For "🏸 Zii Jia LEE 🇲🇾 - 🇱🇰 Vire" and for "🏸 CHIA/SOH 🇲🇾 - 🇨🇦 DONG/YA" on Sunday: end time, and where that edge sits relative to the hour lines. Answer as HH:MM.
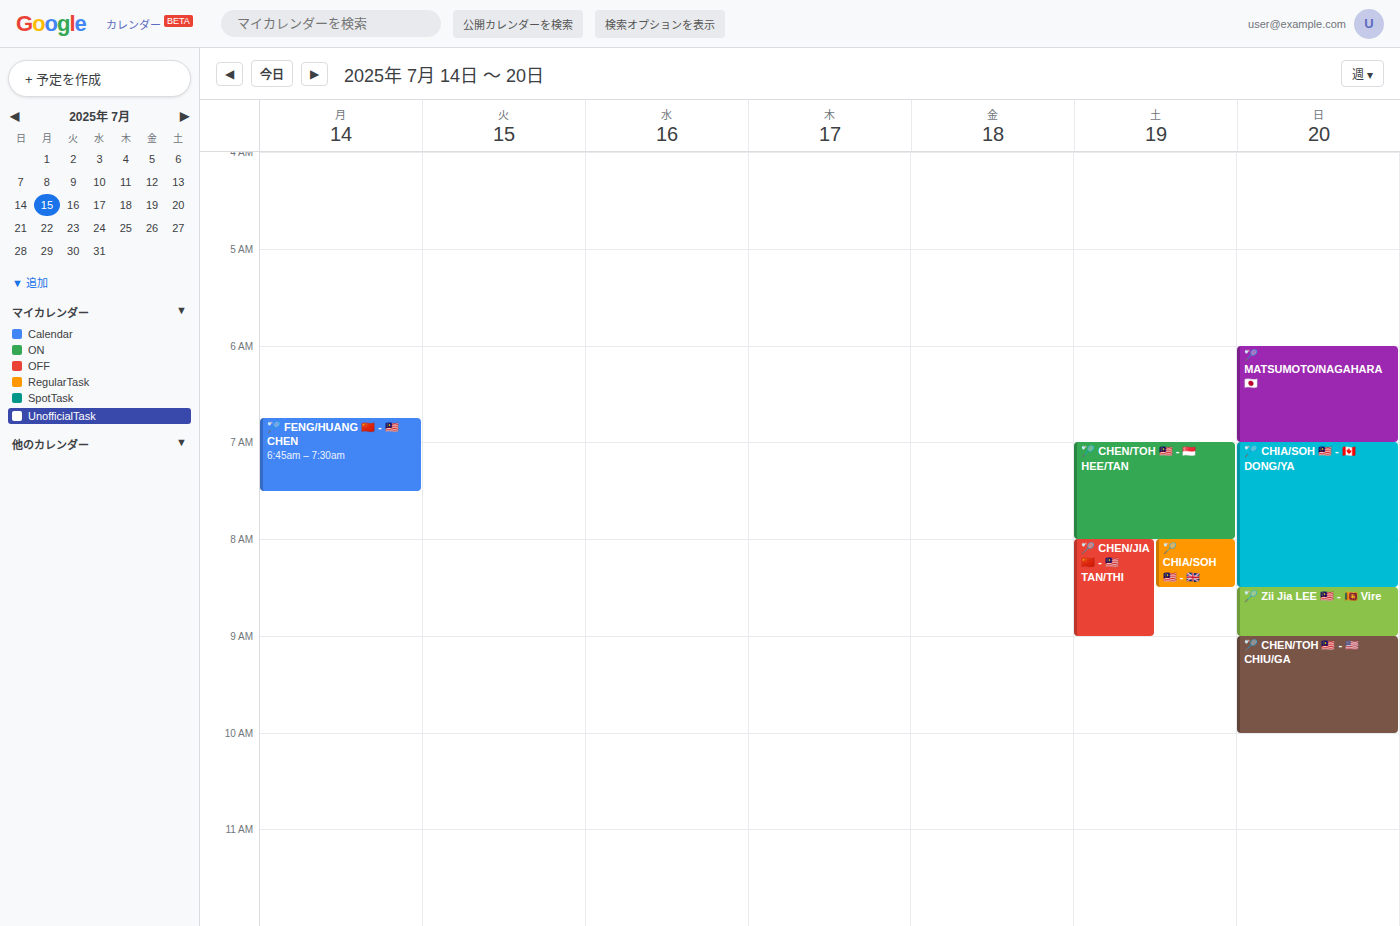
"🏸 Zii Jia LEE 🇲🇾 - 🇱🇰 Vire": 09:00, exactly on the 09:00 line. "🏸 CHIA/SOH 🇲🇾 - 🇨🇦 DONG/YA": 08:30, halfway between the 08:00 and 09:00 lines.